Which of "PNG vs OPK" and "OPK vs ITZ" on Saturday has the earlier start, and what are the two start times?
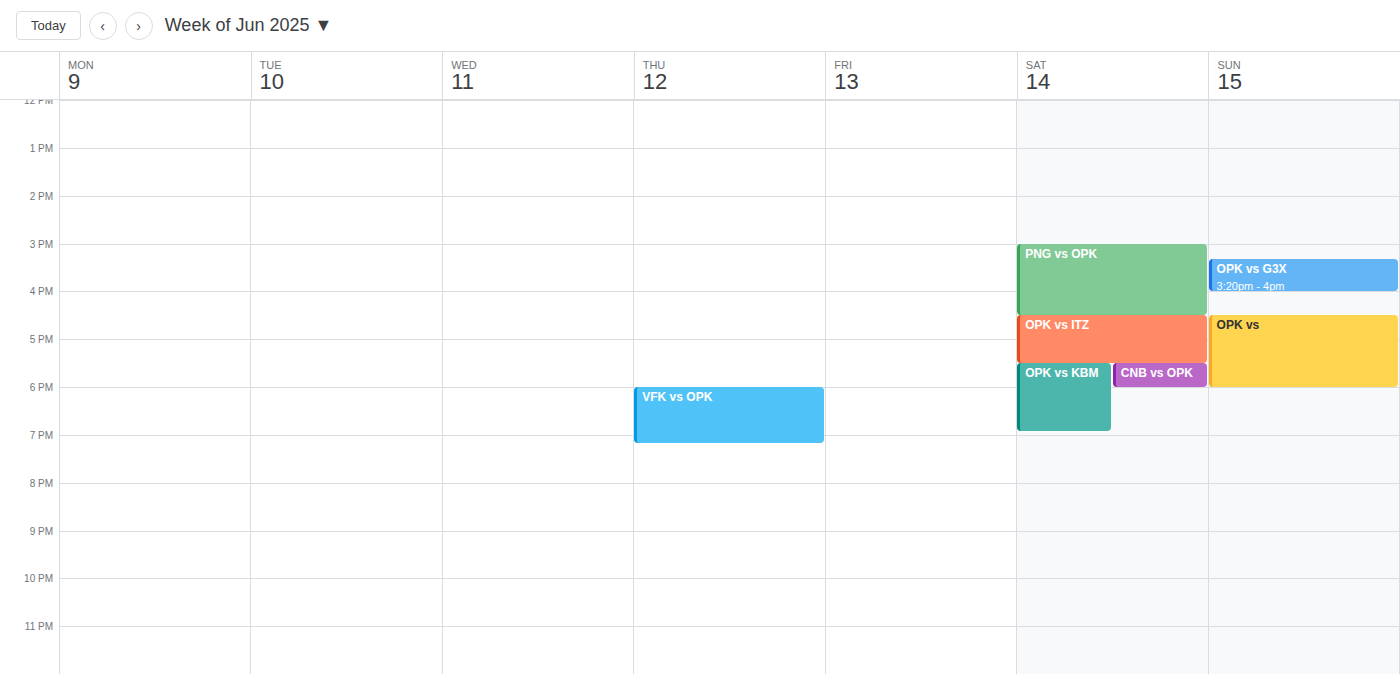
"PNG vs OPK" 3:00 PM; "OPK vs ITZ" 4:30 PM.